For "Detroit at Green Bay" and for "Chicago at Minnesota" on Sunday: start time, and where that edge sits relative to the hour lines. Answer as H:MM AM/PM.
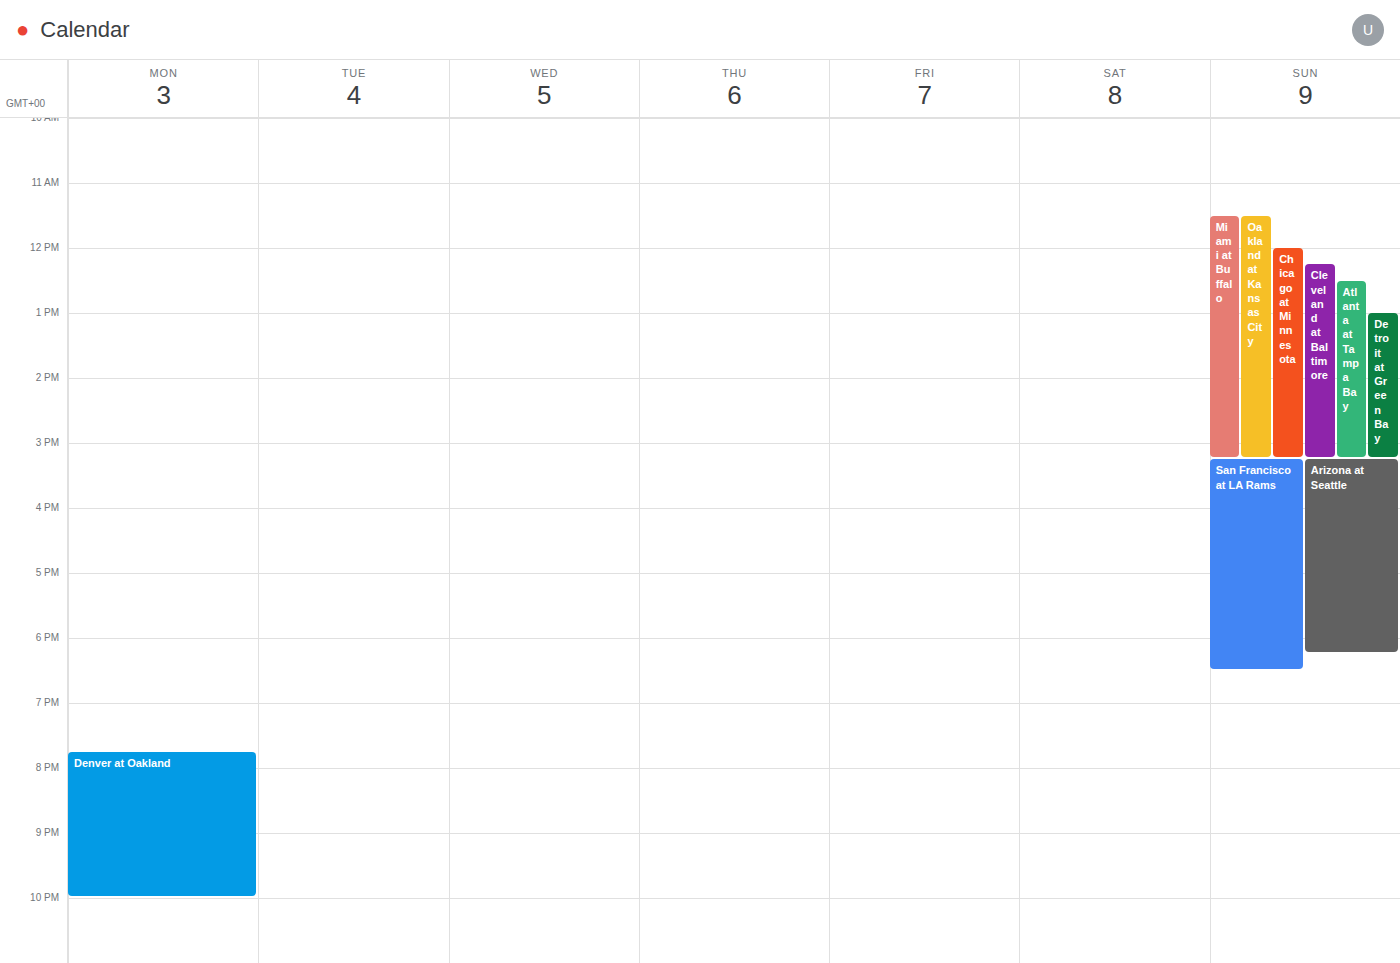
"Detroit at Green Bay": 1:00 PM, exactly on the 1 PM line. "Chicago at Minnesota": 12:00 PM, exactly on the 12 PM line.